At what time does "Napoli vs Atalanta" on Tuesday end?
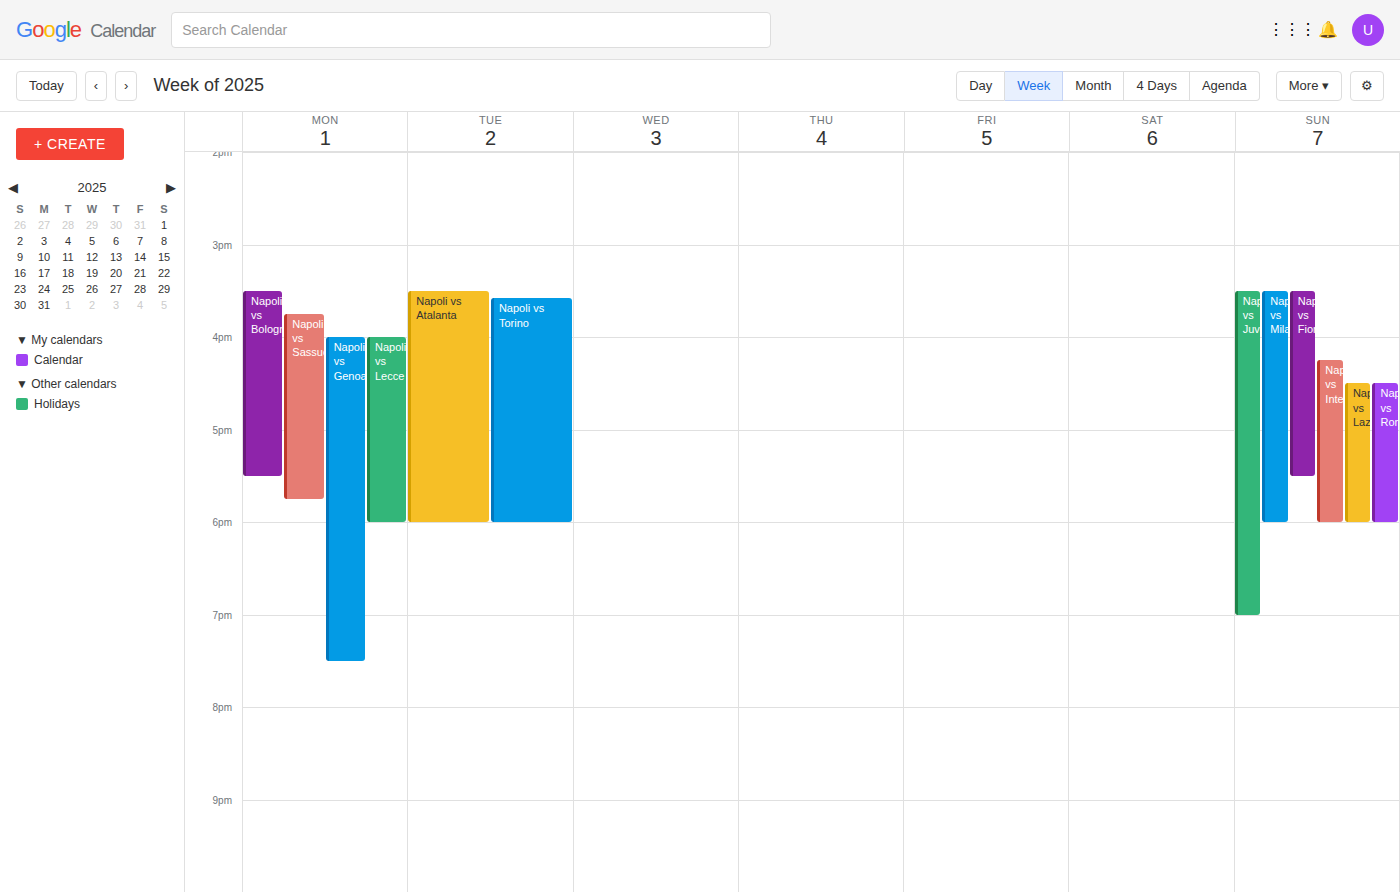
6:00 PM